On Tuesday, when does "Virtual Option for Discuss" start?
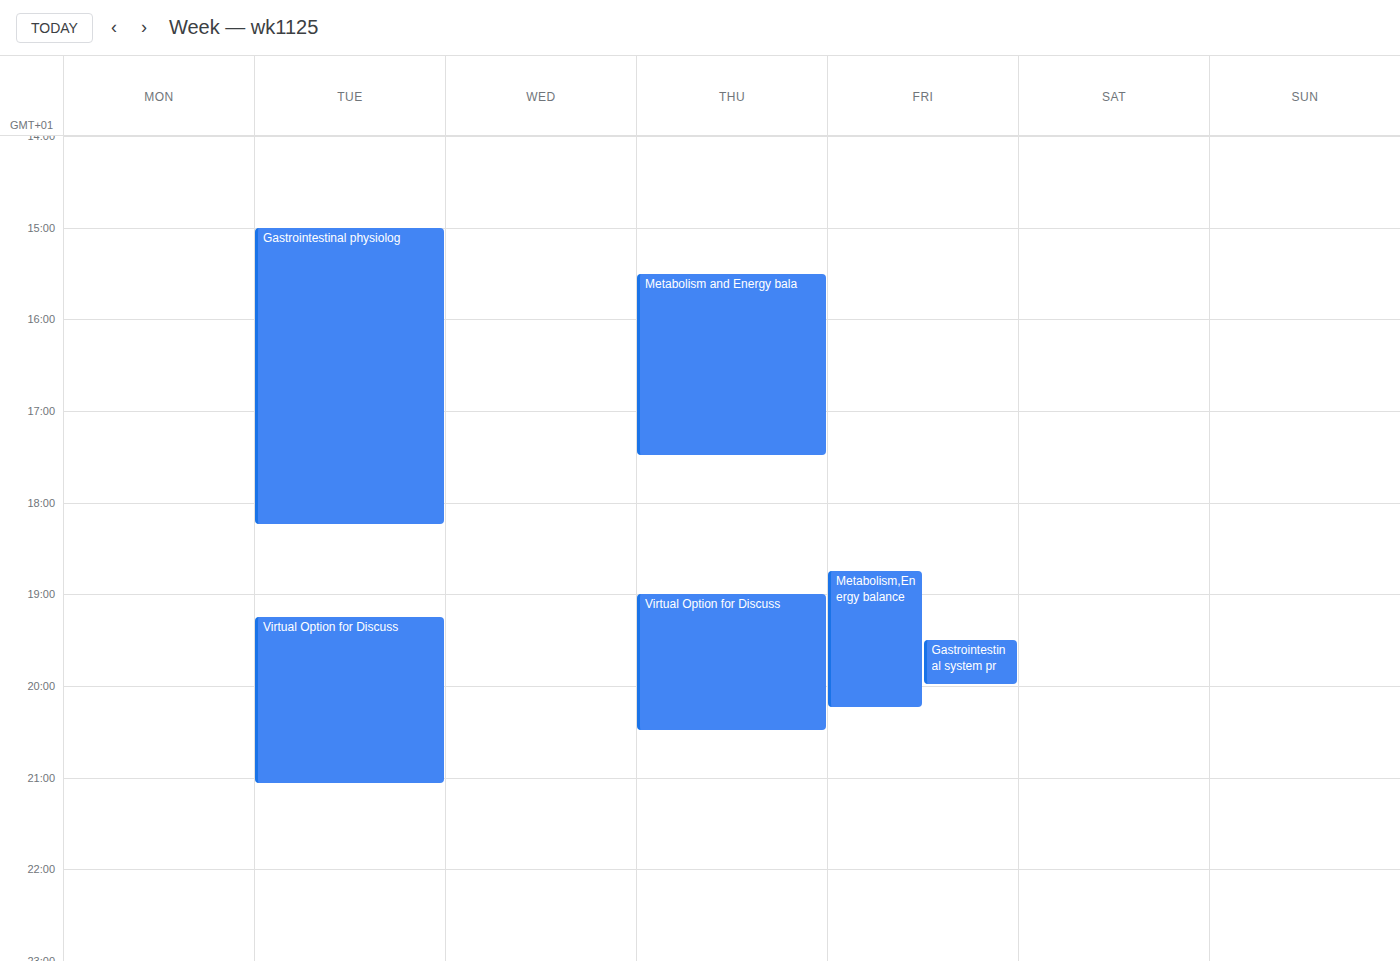
7:15 PM